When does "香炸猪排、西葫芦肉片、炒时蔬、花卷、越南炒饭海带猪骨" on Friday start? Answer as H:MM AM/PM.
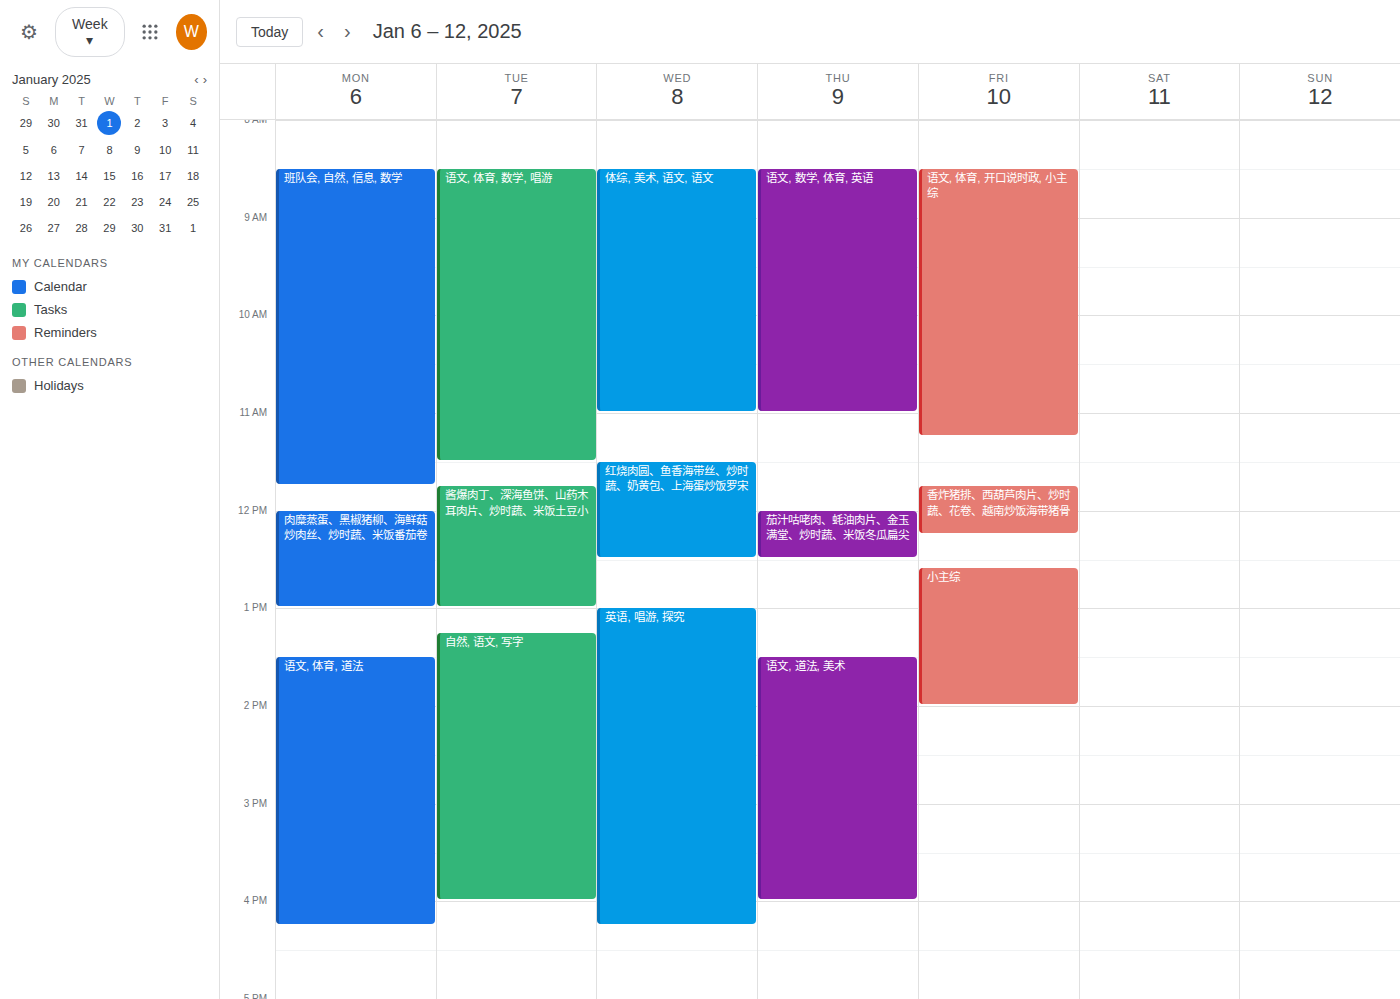
11:45 AM